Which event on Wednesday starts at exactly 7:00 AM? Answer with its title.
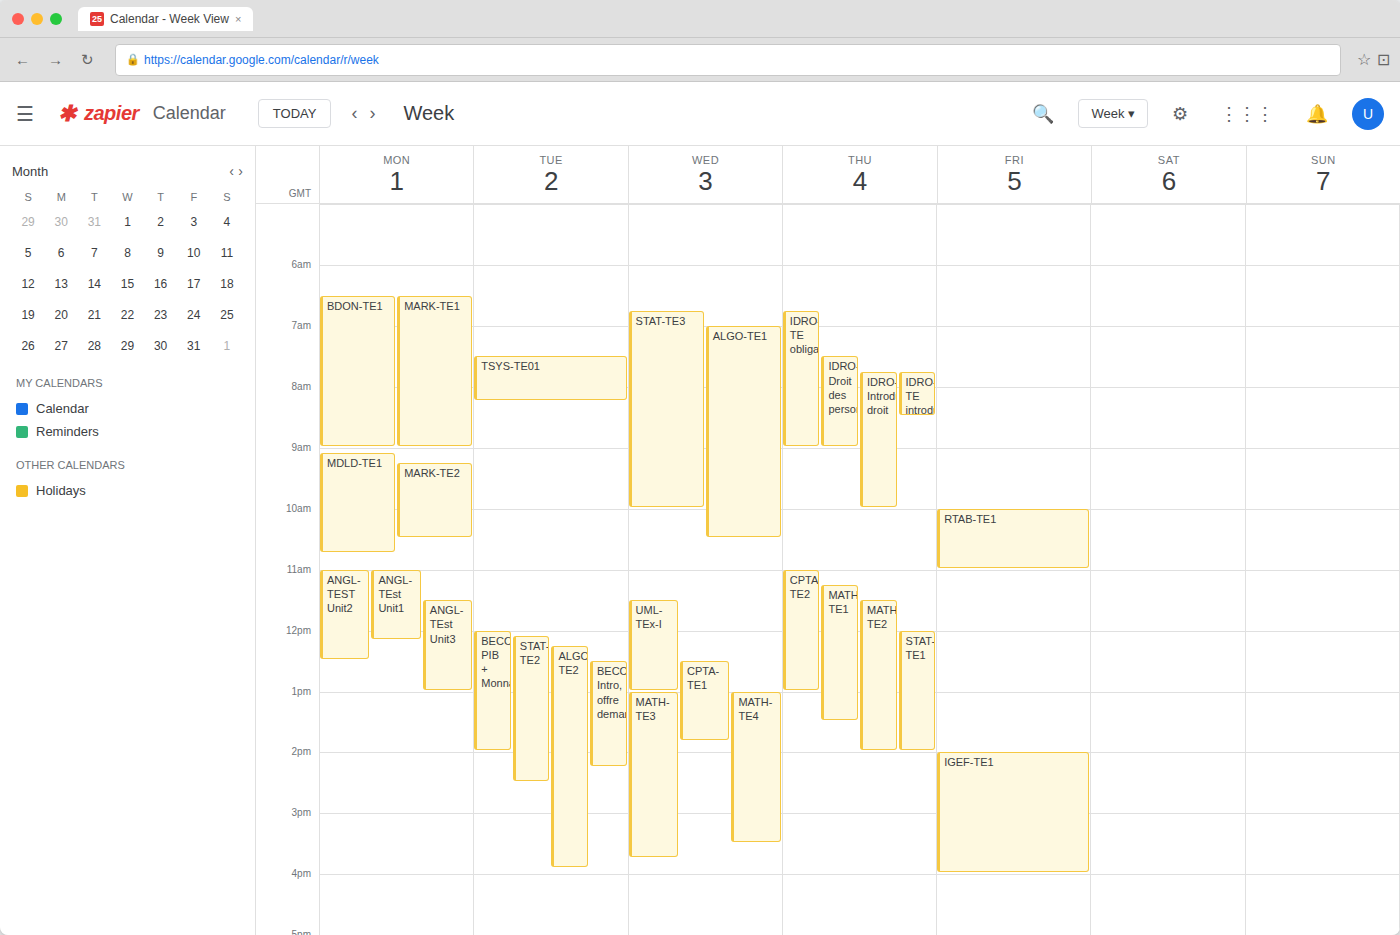
"ALGO-TE1"